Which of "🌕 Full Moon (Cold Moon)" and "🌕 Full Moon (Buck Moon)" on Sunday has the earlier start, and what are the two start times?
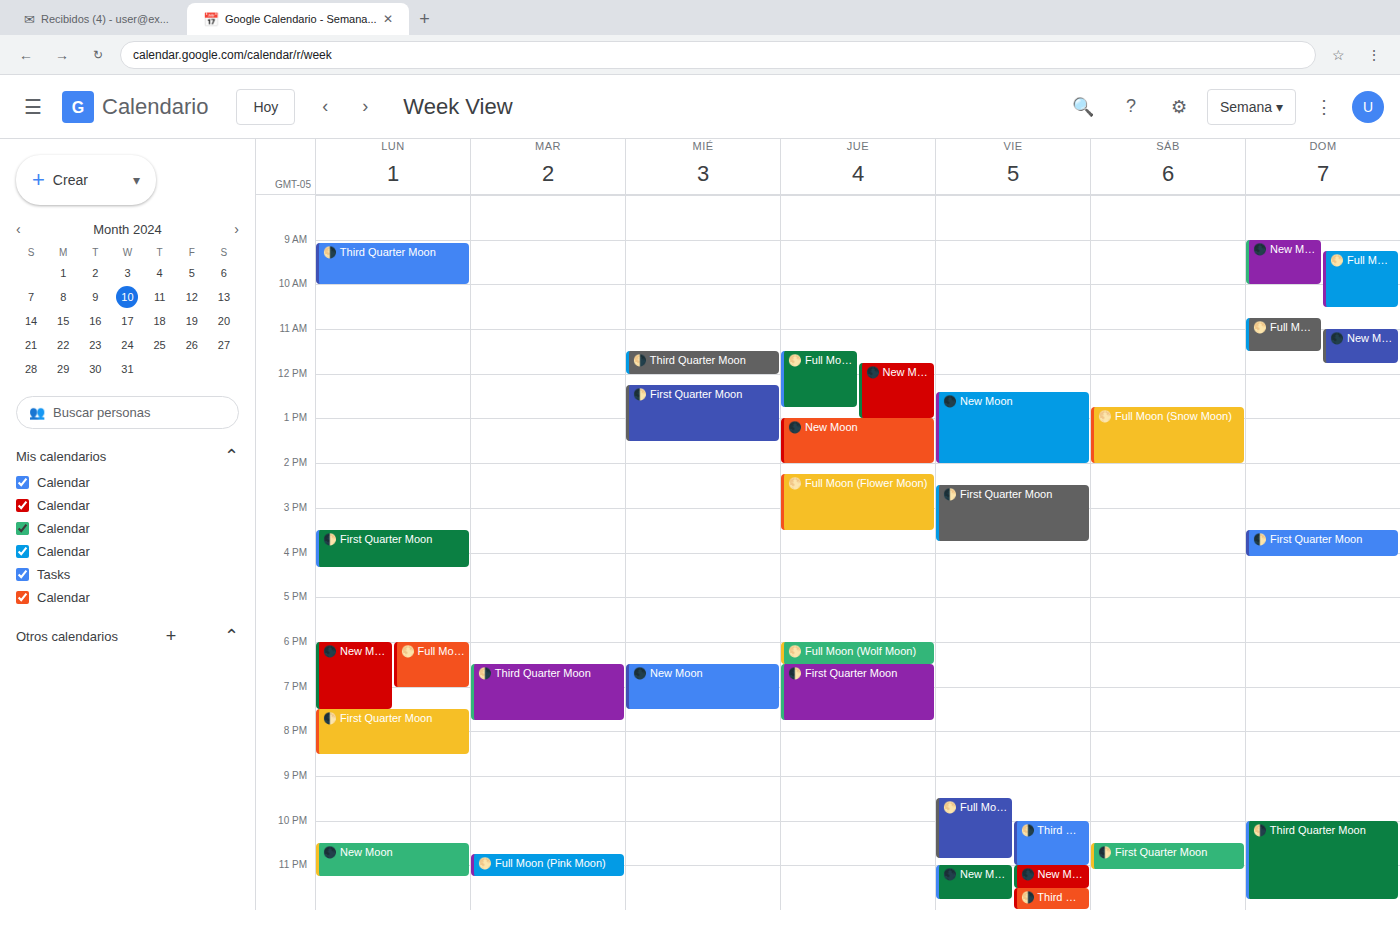
"🌕 Full Moon (Cold Moon)" 9:15 AM; "🌕 Full Moon (Buck Moon)" 10:45 AM.